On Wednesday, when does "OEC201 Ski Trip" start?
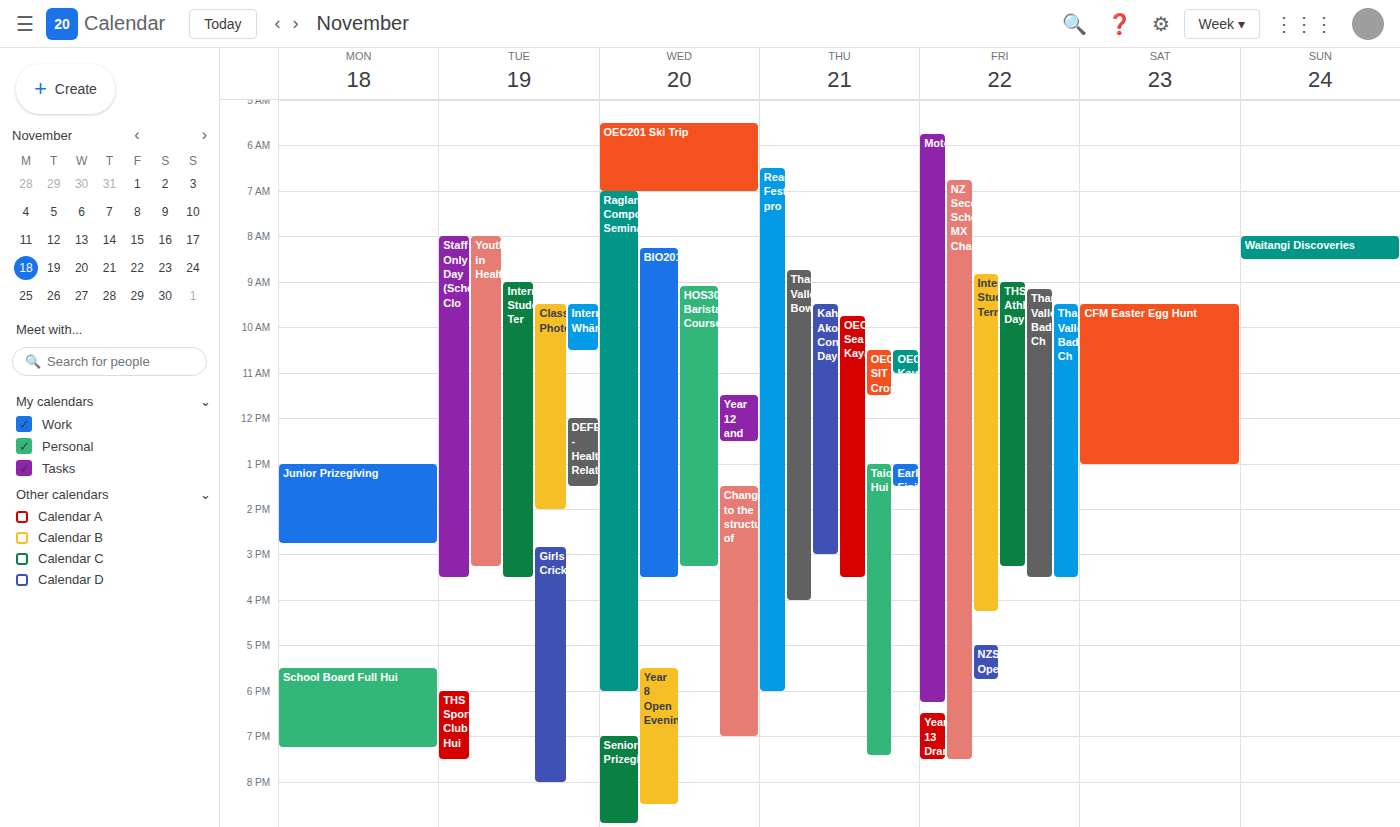
5:30 AM